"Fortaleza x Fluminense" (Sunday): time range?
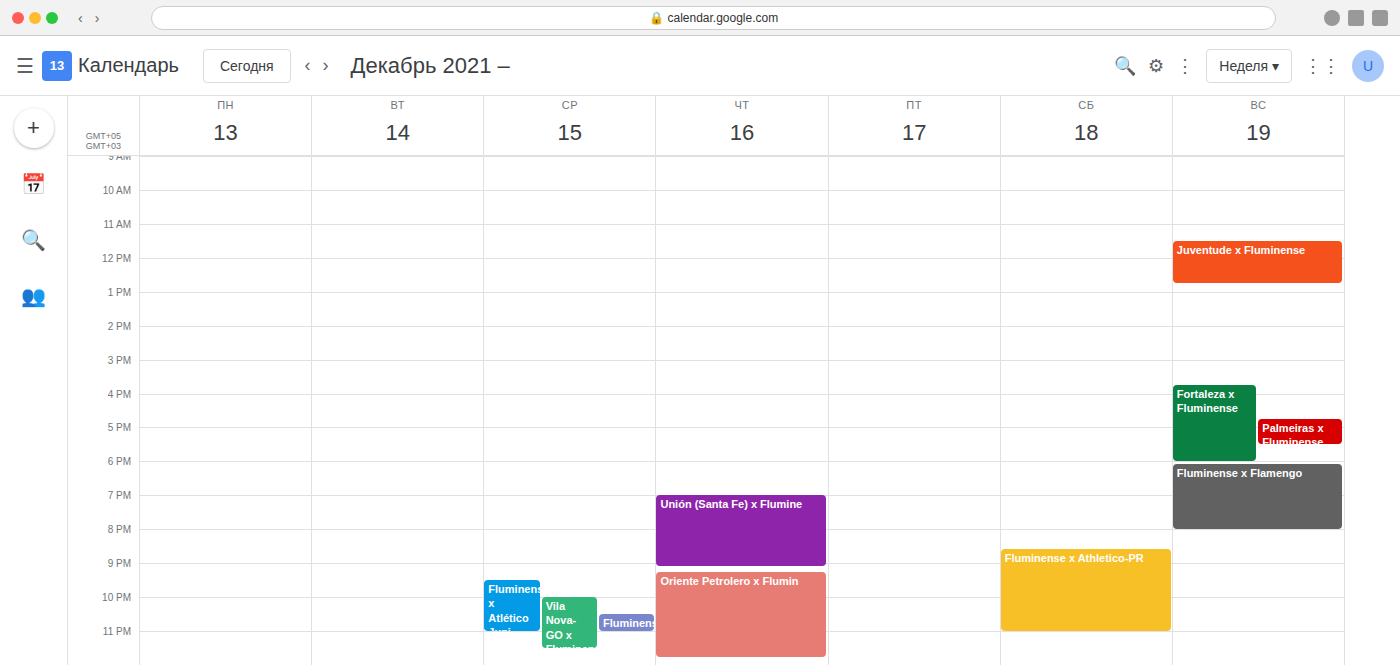
3:45 PM to 6:00 PM